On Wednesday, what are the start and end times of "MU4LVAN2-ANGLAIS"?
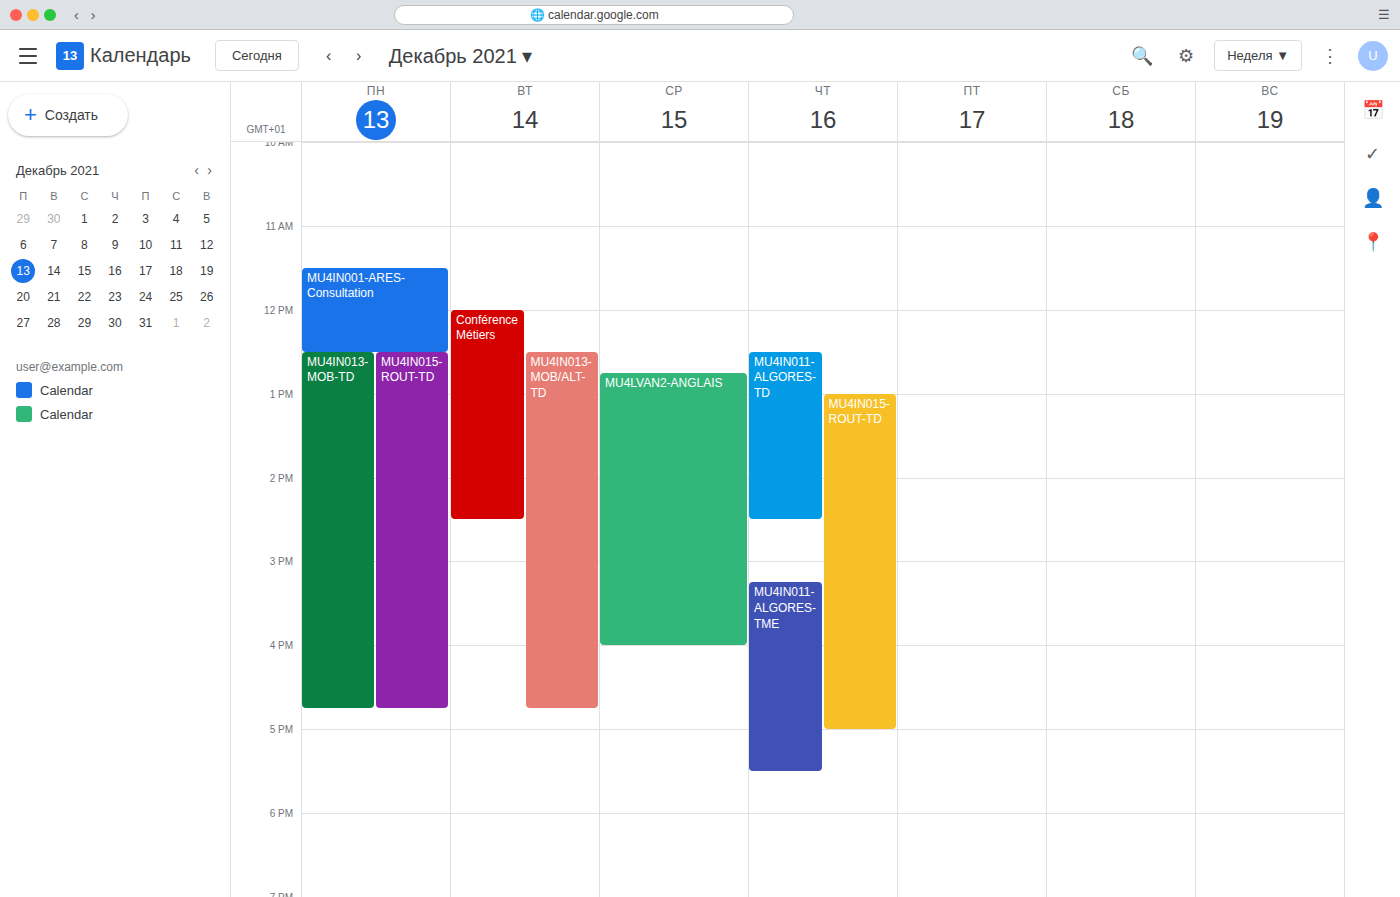
12:45 PM to 4:00 PM